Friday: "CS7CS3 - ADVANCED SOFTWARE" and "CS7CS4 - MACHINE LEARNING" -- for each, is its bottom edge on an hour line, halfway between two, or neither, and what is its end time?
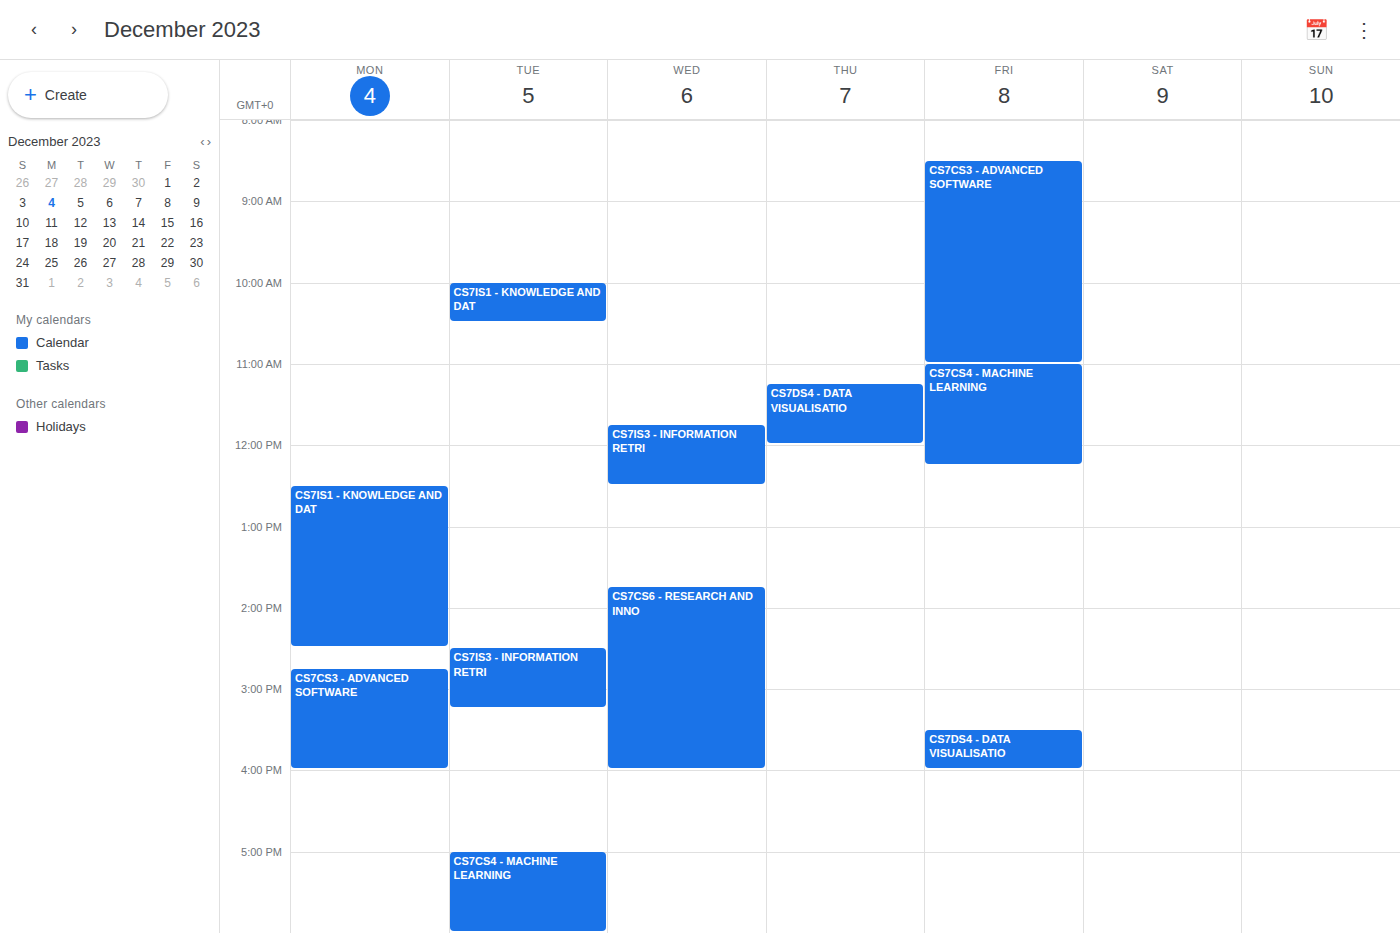
"CS7CS3 - ADVANCED SOFTWARE": 11:00 AM, exactly on the 11 AM line. "CS7CS4 - MACHINE LEARNING": 12:15 PM, neither: a quarter of the way from the 12 PM line to the 1 PM line.